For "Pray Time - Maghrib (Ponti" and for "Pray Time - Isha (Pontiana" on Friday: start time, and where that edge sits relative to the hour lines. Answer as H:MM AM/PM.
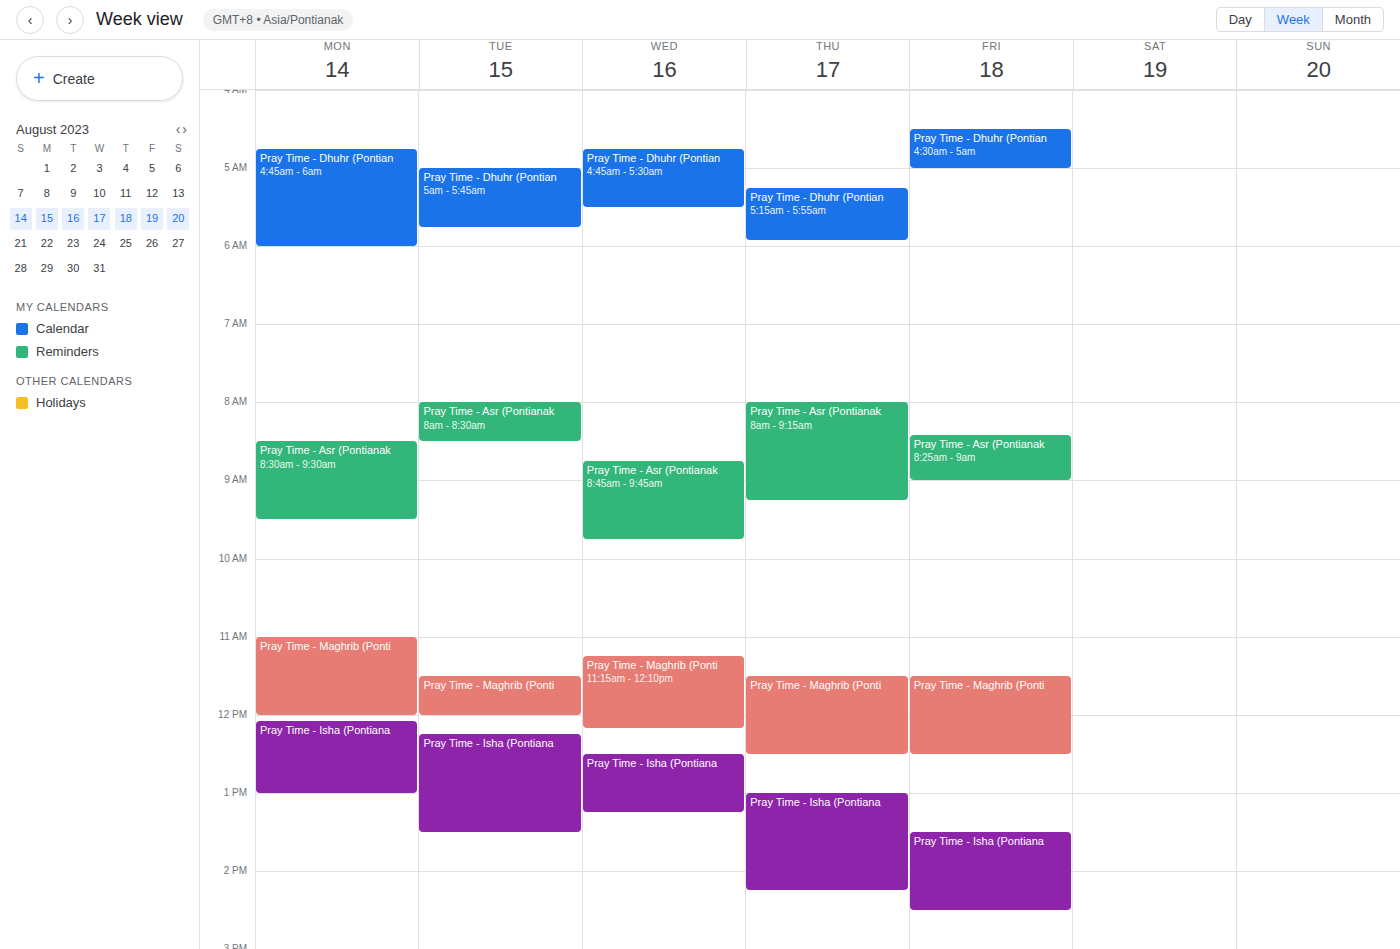
"Pray Time - Maghrib (Ponti": 11:30 AM, halfway between the 11 AM and 12 PM lines. "Pray Time - Isha (Pontiana": 1:30 PM, halfway between the 1 PM and 2 PM lines.